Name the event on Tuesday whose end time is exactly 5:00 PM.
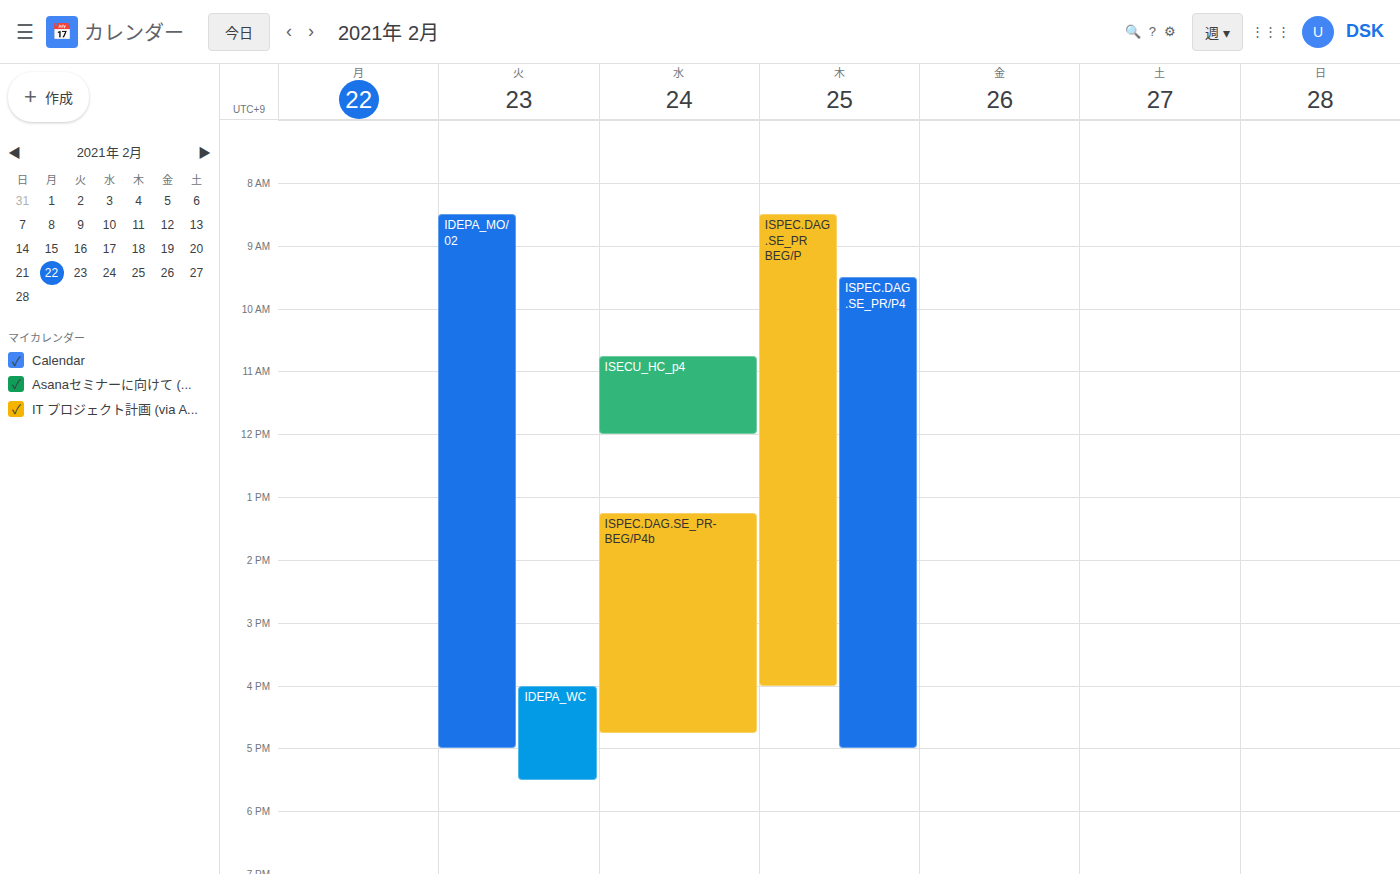
"IDEPA_MO/02"